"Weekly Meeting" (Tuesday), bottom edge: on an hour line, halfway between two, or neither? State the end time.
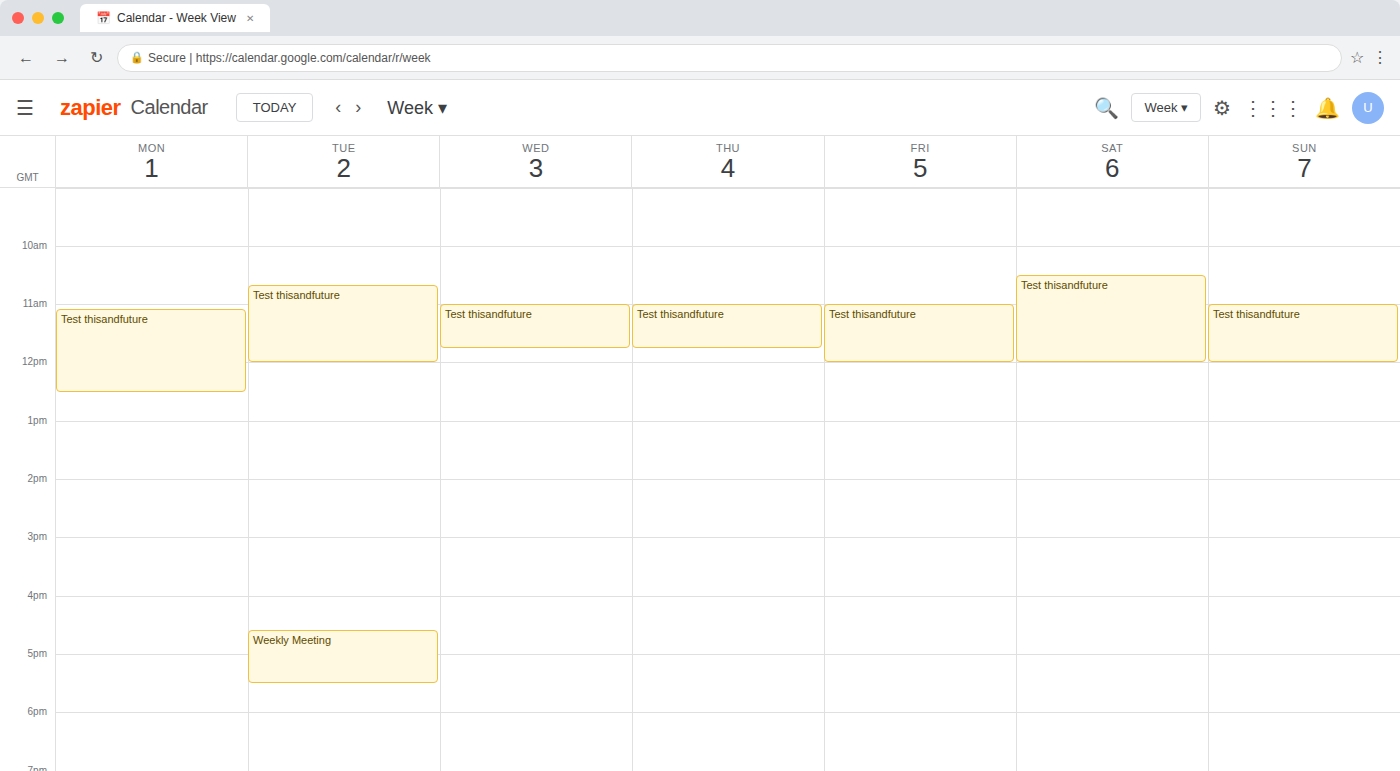
5:30 PM -- halfway between the 5 PM and 6 PM lines.